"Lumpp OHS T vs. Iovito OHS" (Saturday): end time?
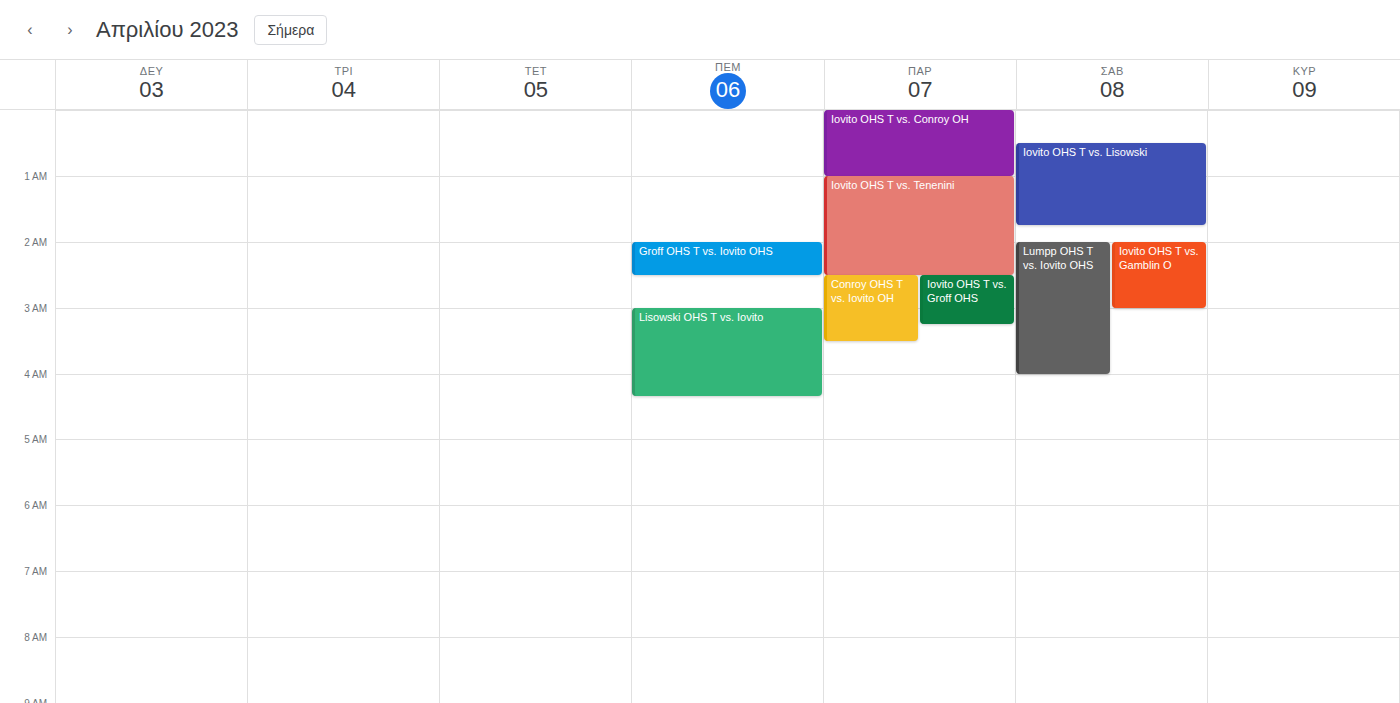
4:00 AM